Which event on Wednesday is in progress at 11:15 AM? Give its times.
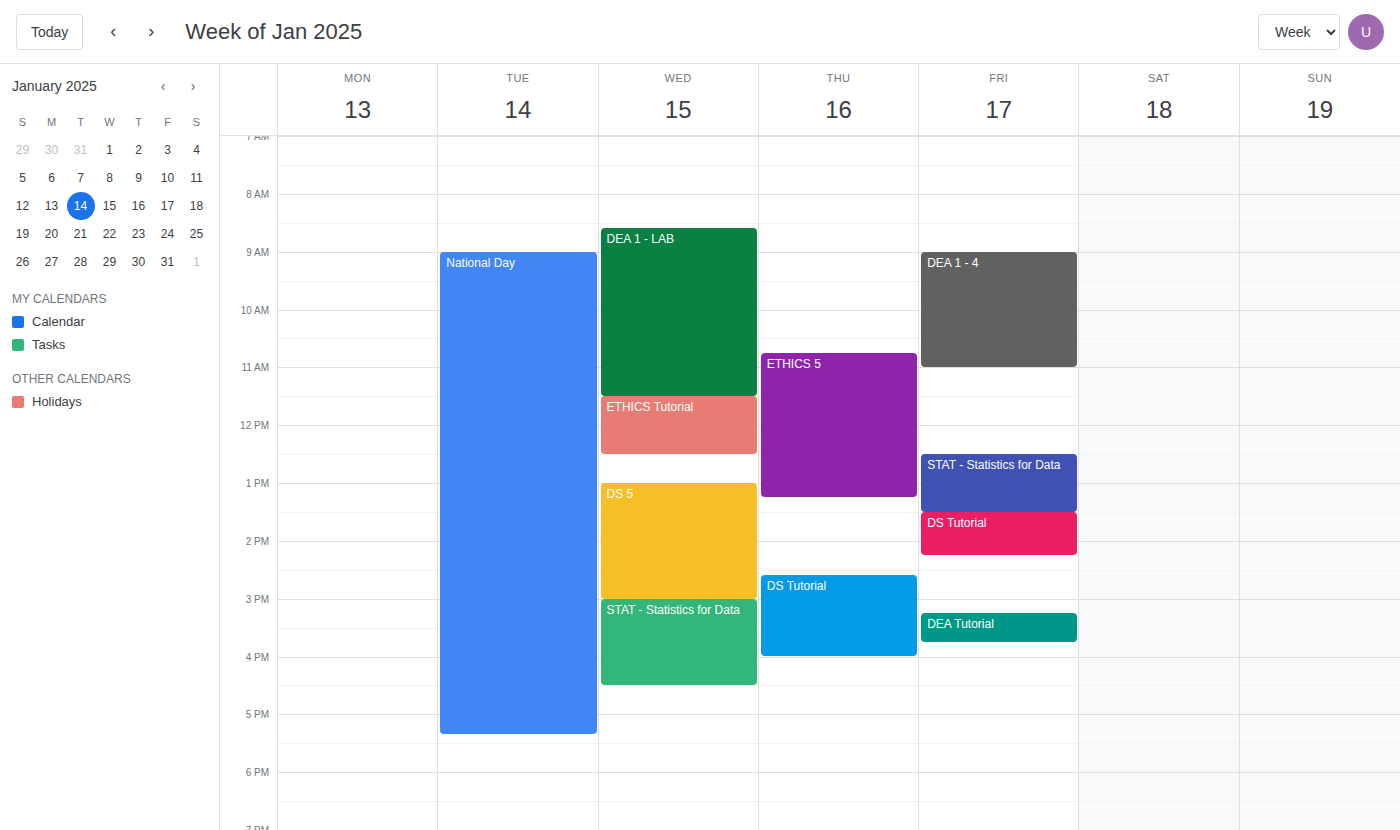
"DEA 1 - LAB", 8:35 AM to 11:30 AM